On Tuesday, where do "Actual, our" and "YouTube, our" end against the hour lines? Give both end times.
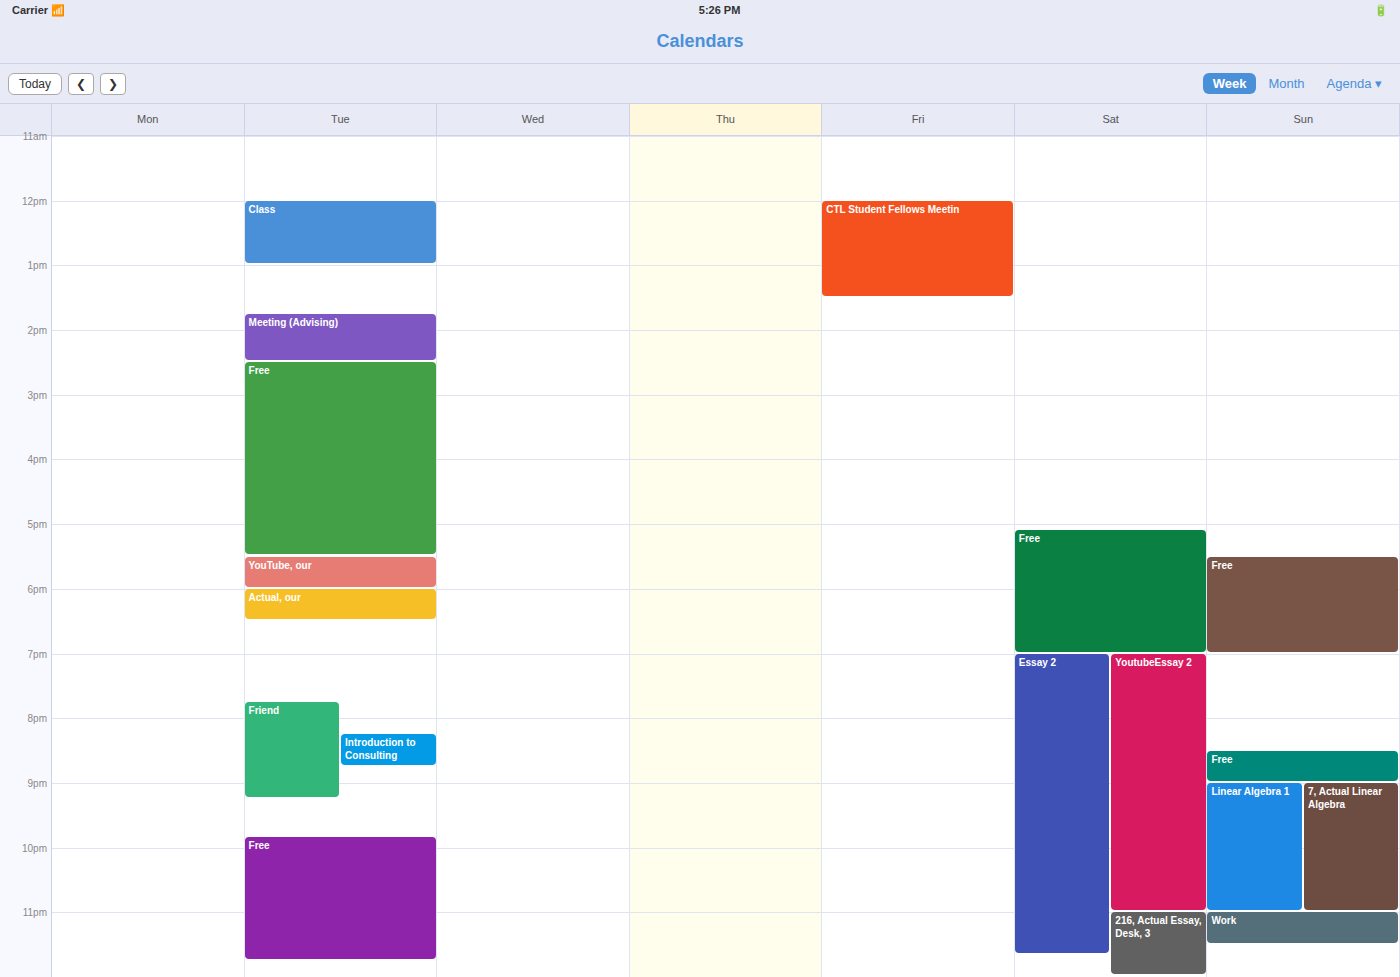
"Actual, our": 6:30 PM, halfway between the 6 PM and 7 PM lines. "YouTube, our": 6:00 PM, exactly on the 6 PM line.